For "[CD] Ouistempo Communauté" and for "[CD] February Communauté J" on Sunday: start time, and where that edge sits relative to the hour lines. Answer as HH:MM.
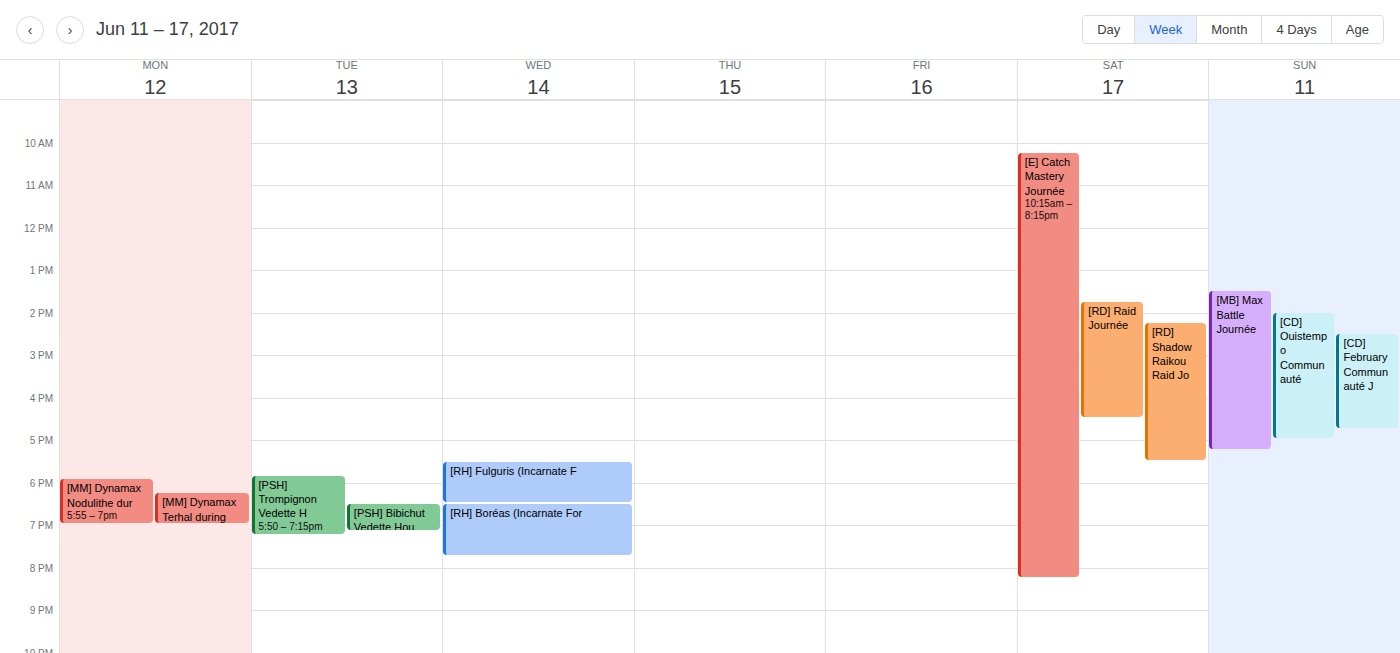
"[CD] Ouistempo Communauté": 14:00, exactly on the 14:00 line. "[CD] February Communauté J": 14:30, halfway between the 14:00 and 15:00 lines.